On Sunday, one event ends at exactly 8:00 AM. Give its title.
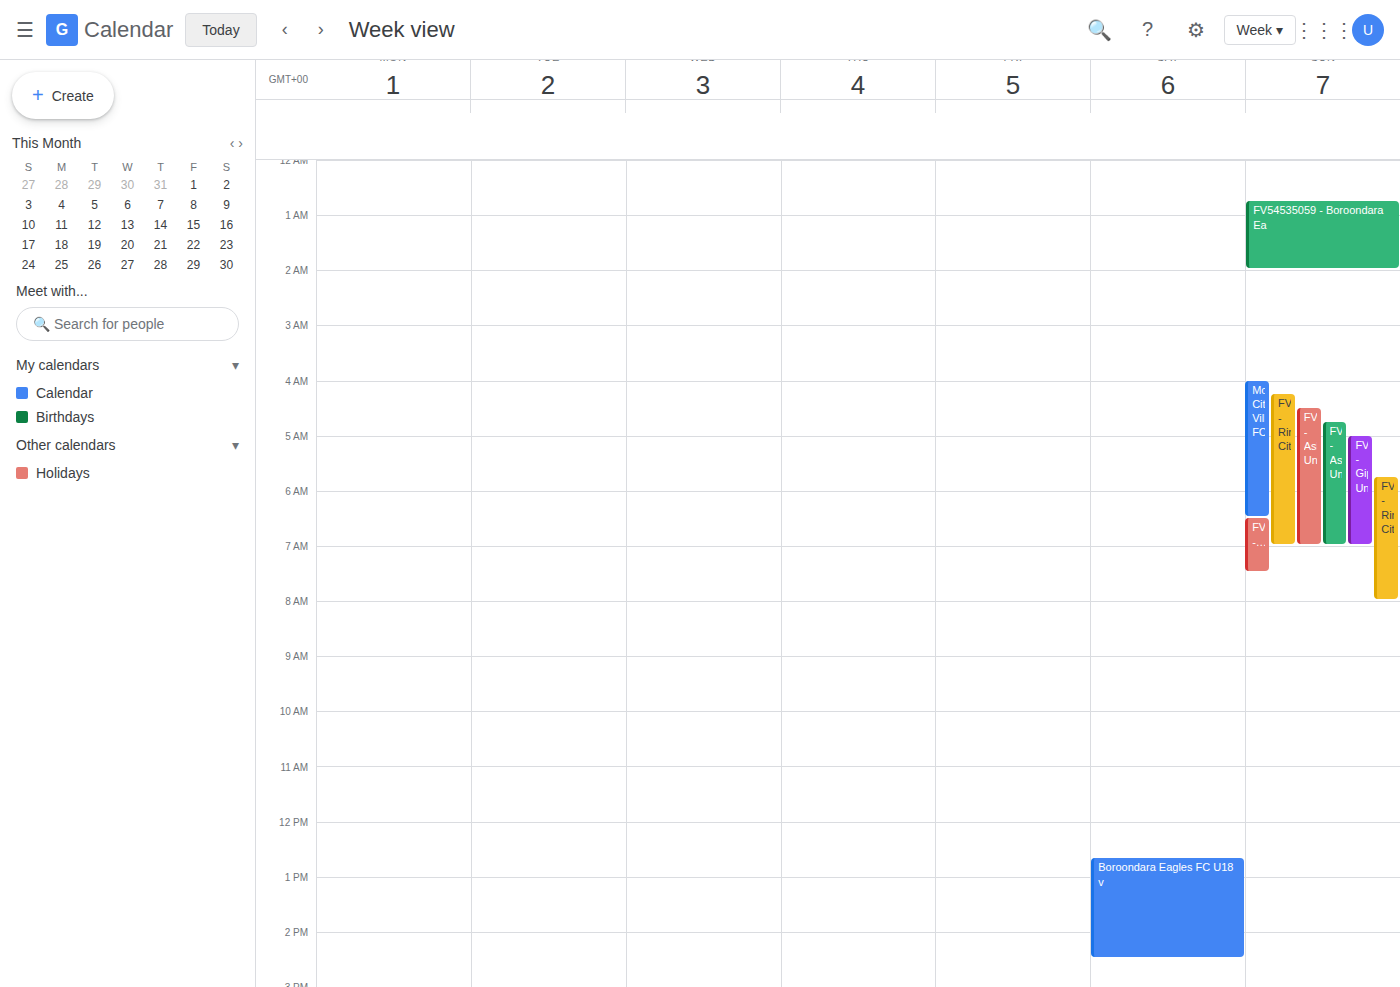
"FV54535039 - Ringwood City"